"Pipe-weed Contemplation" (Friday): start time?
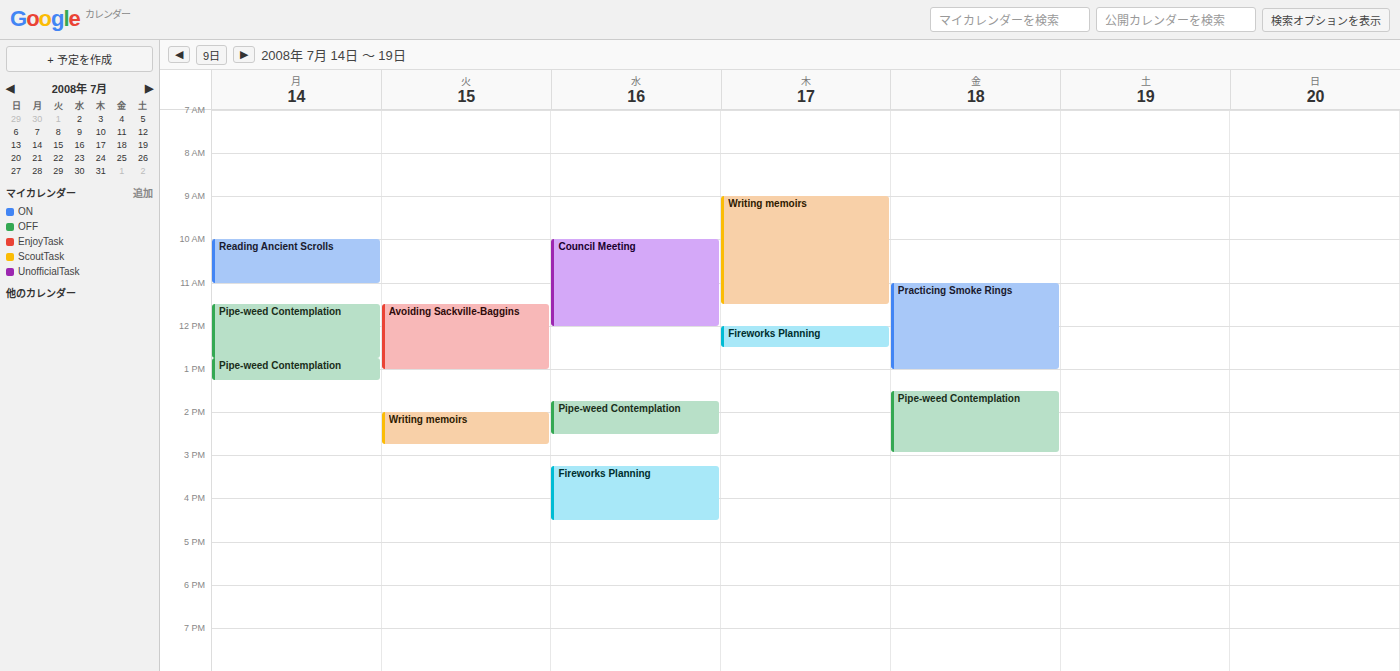
1:30 PM